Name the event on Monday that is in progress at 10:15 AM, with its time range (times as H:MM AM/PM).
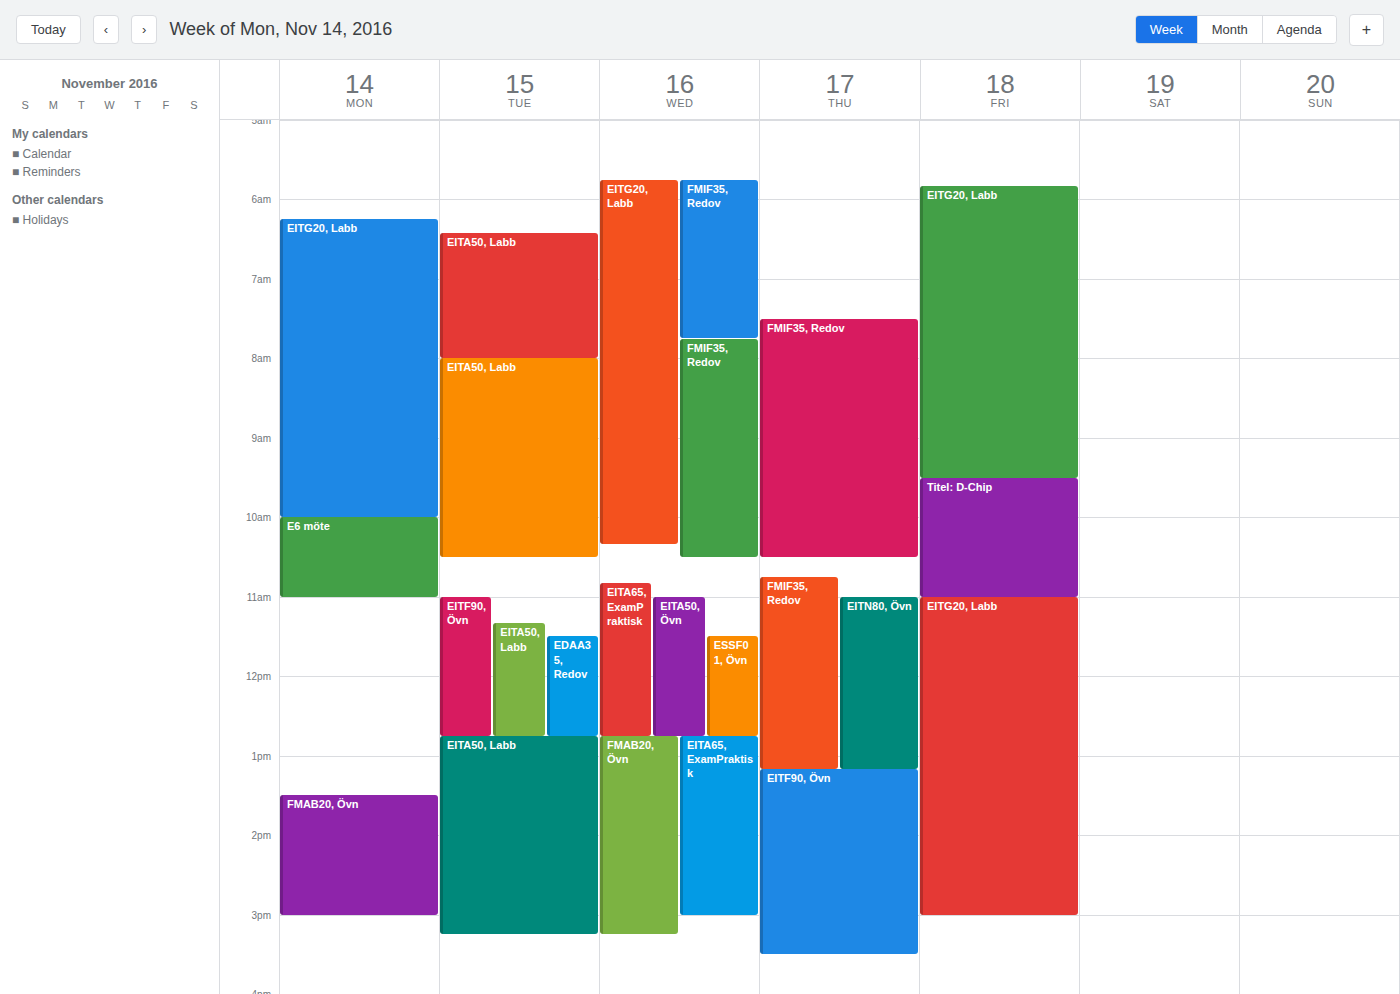
"E6 möte", 10:00 AM to 11:00 AM